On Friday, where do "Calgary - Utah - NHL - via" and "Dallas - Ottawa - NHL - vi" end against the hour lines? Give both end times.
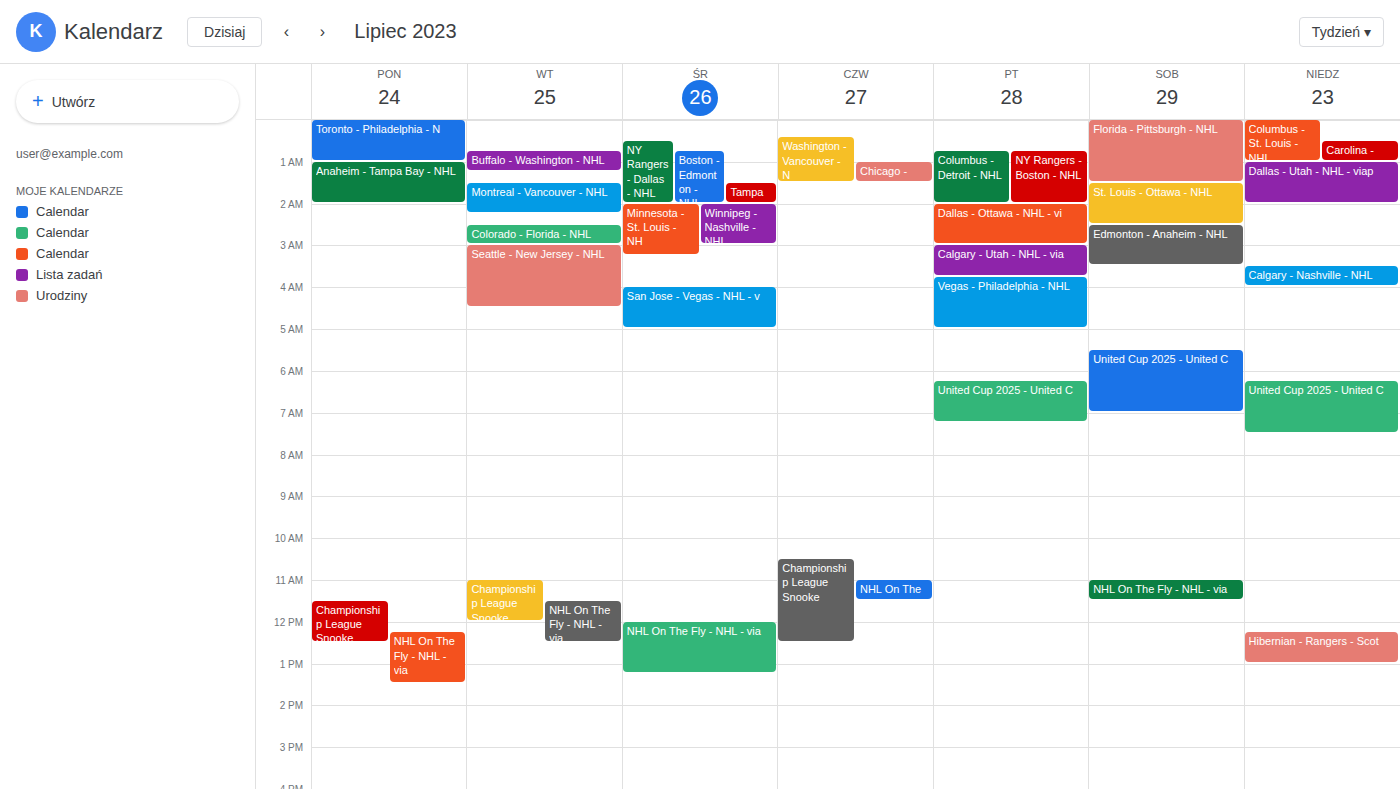
"Calgary - Utah - NHL - via": 3:45 AM, neither: three quarters of the way from the 3 AM line to the 4 AM line. "Dallas - Ottawa - NHL - vi": 3:00 AM, exactly on the 3 AM line.